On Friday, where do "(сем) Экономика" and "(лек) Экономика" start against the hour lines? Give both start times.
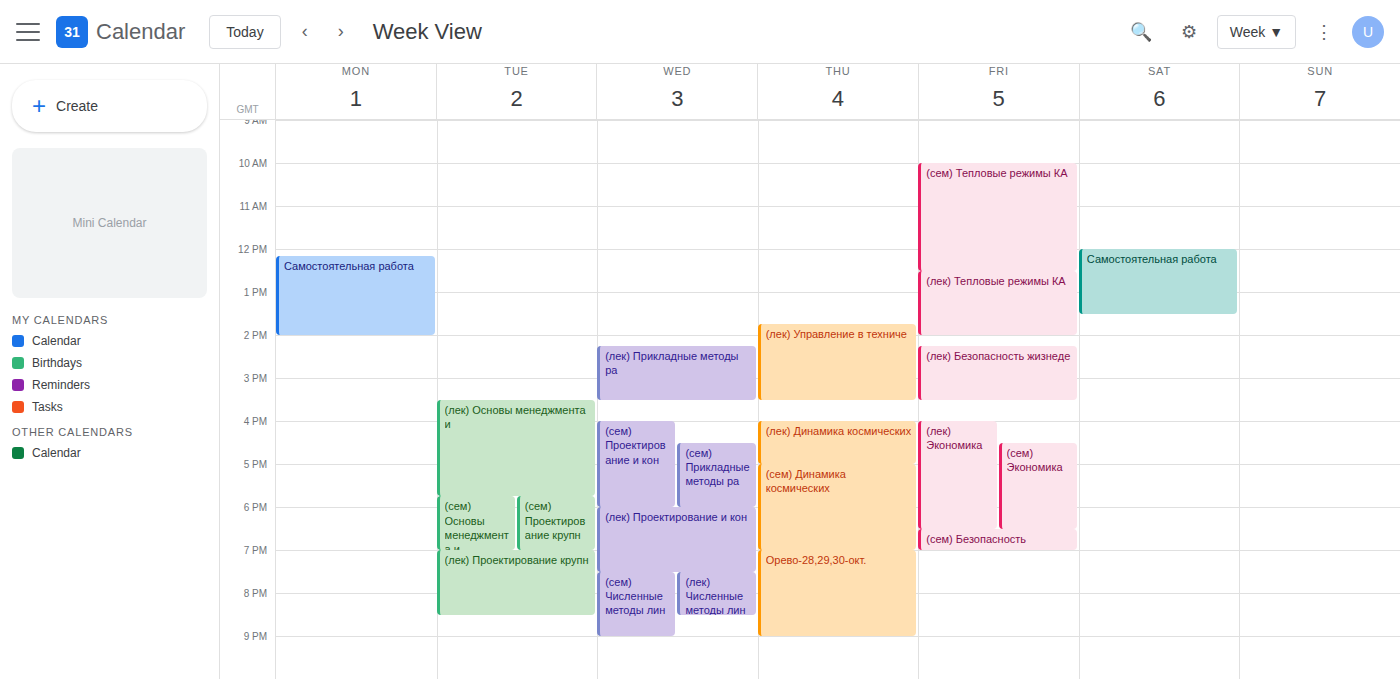
"(сем) Экономика": 4:30 PM, halfway between the 4 PM and 5 PM lines. "(лек) Экономика": 4:00 PM, exactly on the 4 PM line.